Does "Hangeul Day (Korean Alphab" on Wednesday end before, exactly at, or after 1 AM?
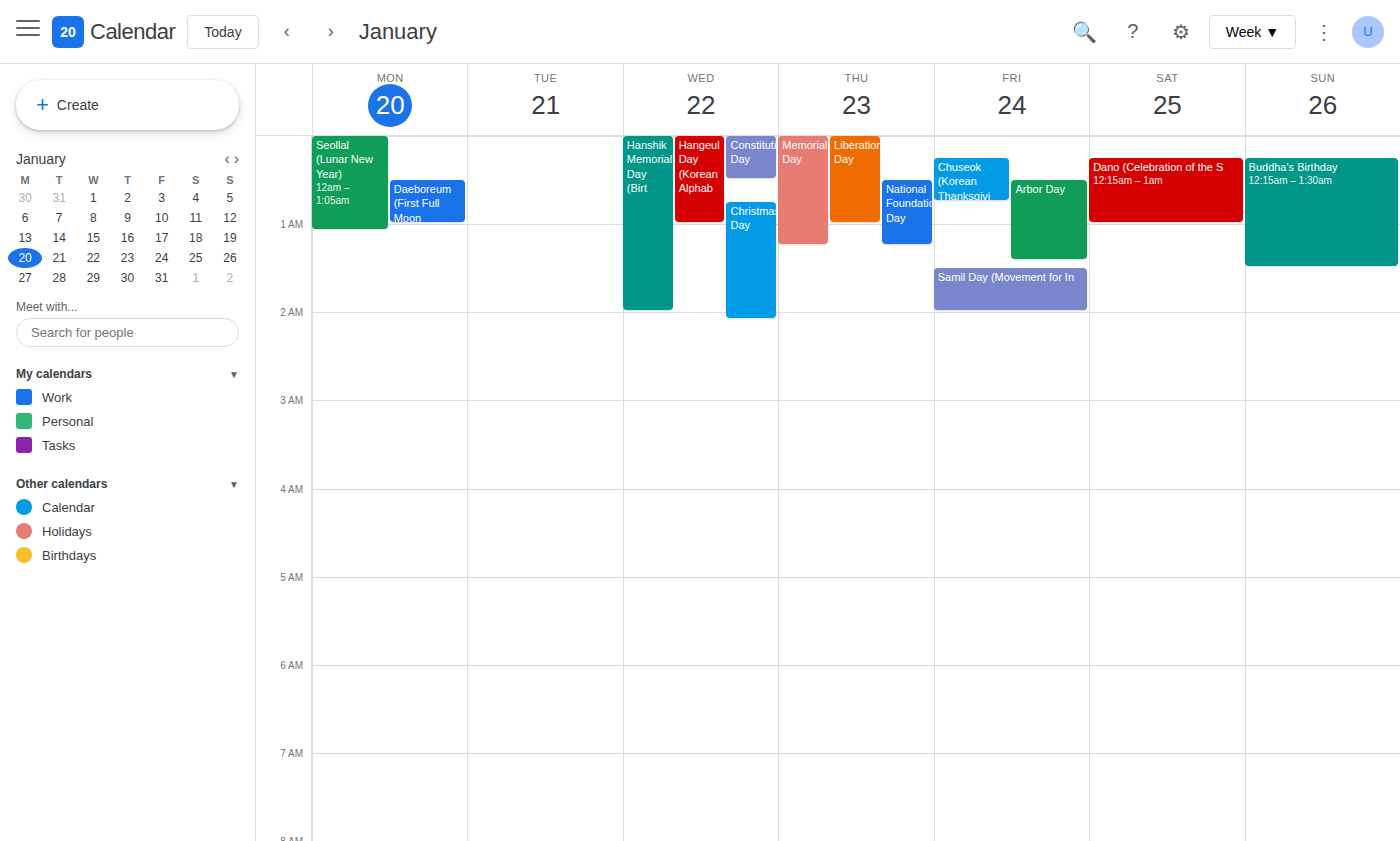
1:00 AM -- exactly at 1 AM, on the 1 AM line.